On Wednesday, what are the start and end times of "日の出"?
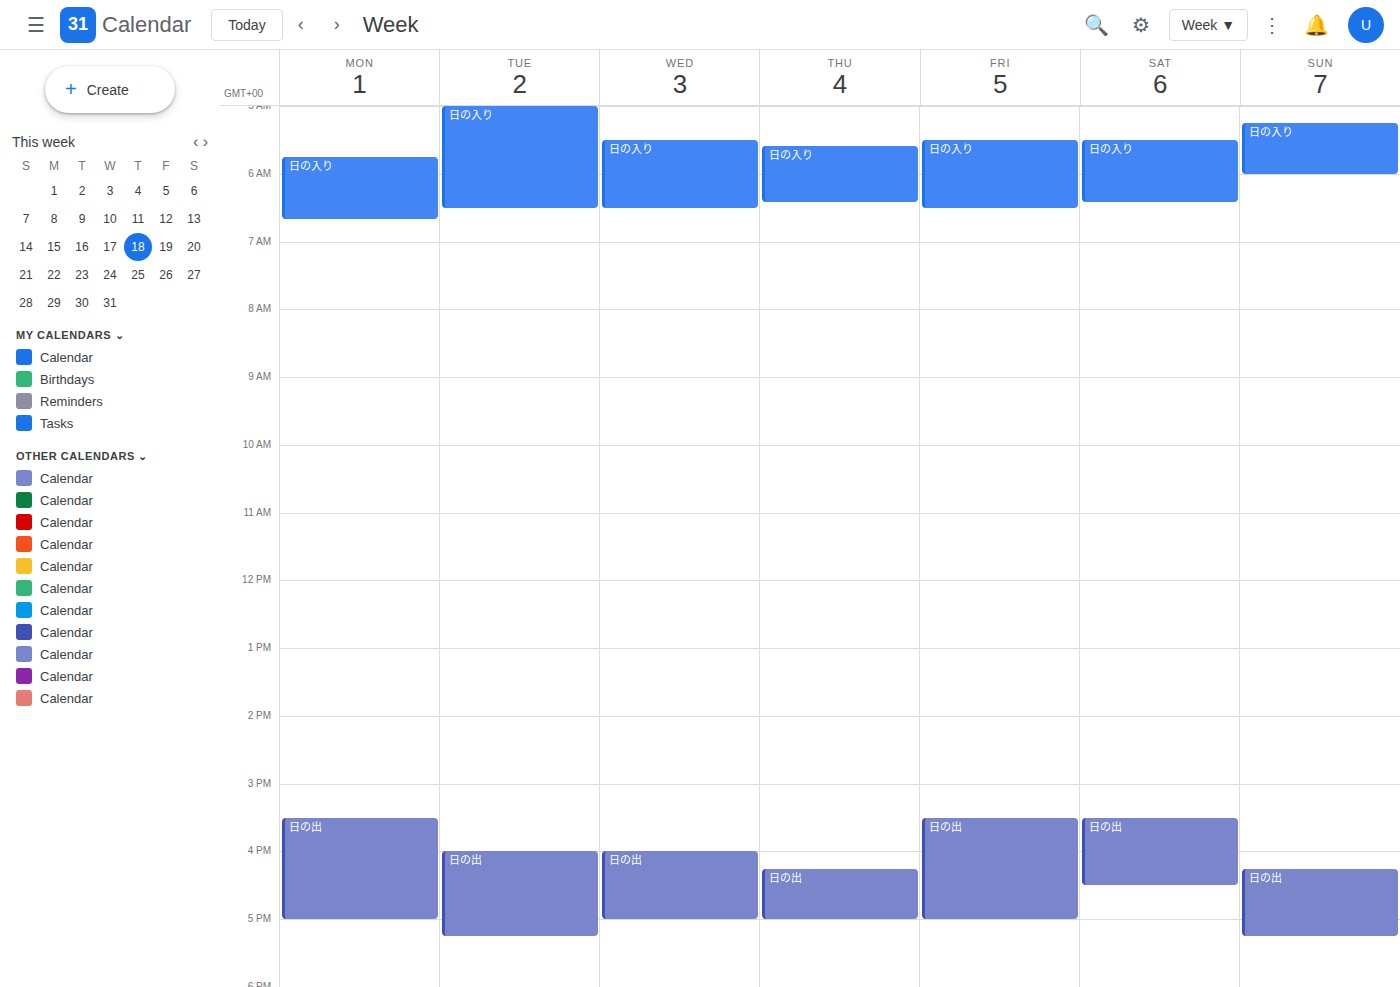
4:00 PM to 5:00 PM